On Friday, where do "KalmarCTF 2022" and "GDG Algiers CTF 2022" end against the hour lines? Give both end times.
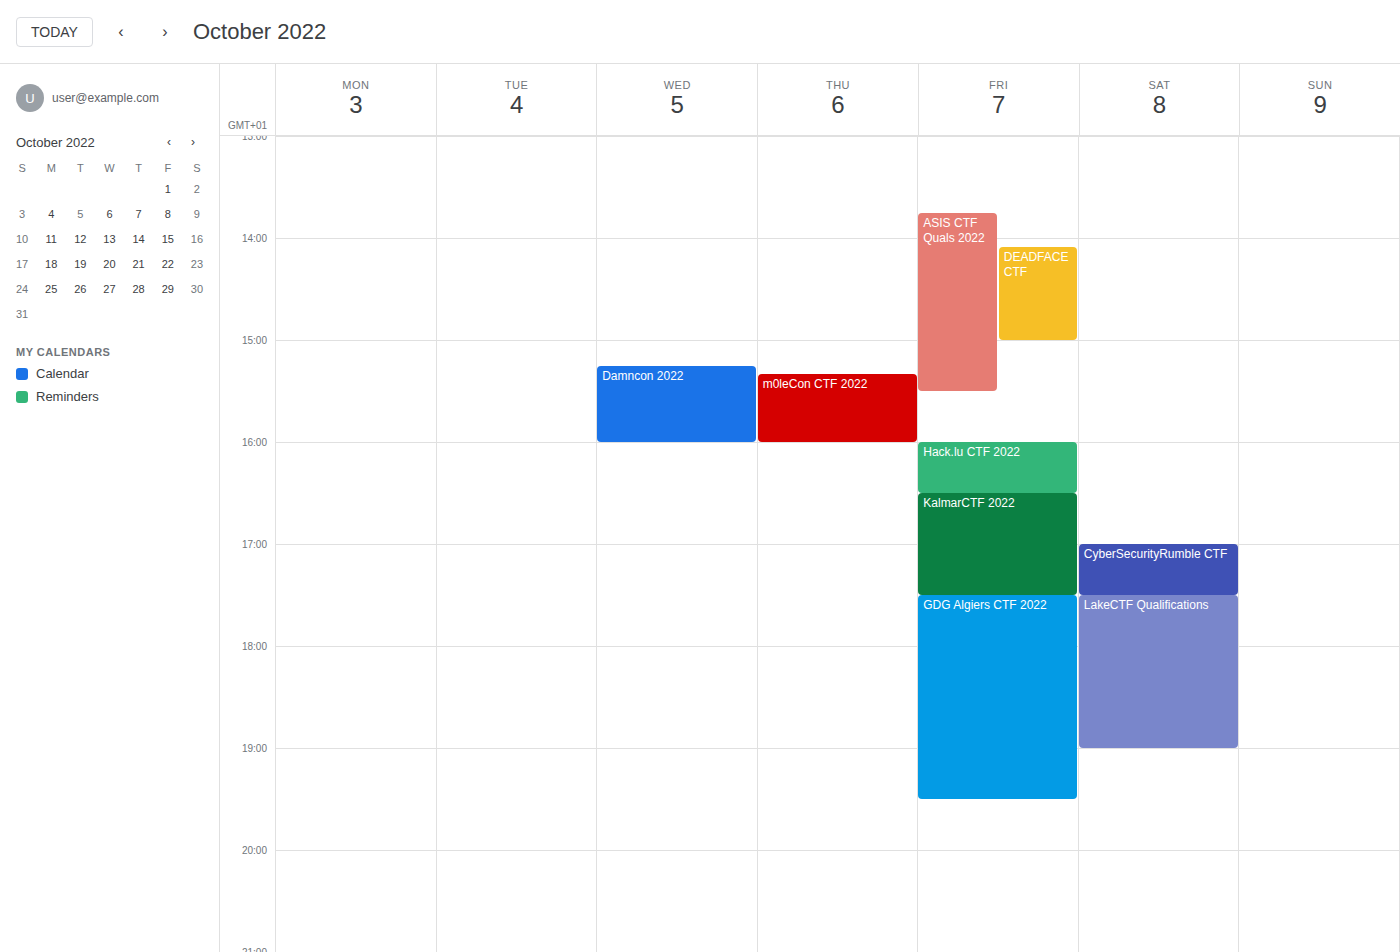
"KalmarCTF 2022": 5:30 PM, halfway between the 5 PM and 6 PM lines. "GDG Algiers CTF 2022": 7:30 PM, halfway between the 7 PM and 8 PM lines.